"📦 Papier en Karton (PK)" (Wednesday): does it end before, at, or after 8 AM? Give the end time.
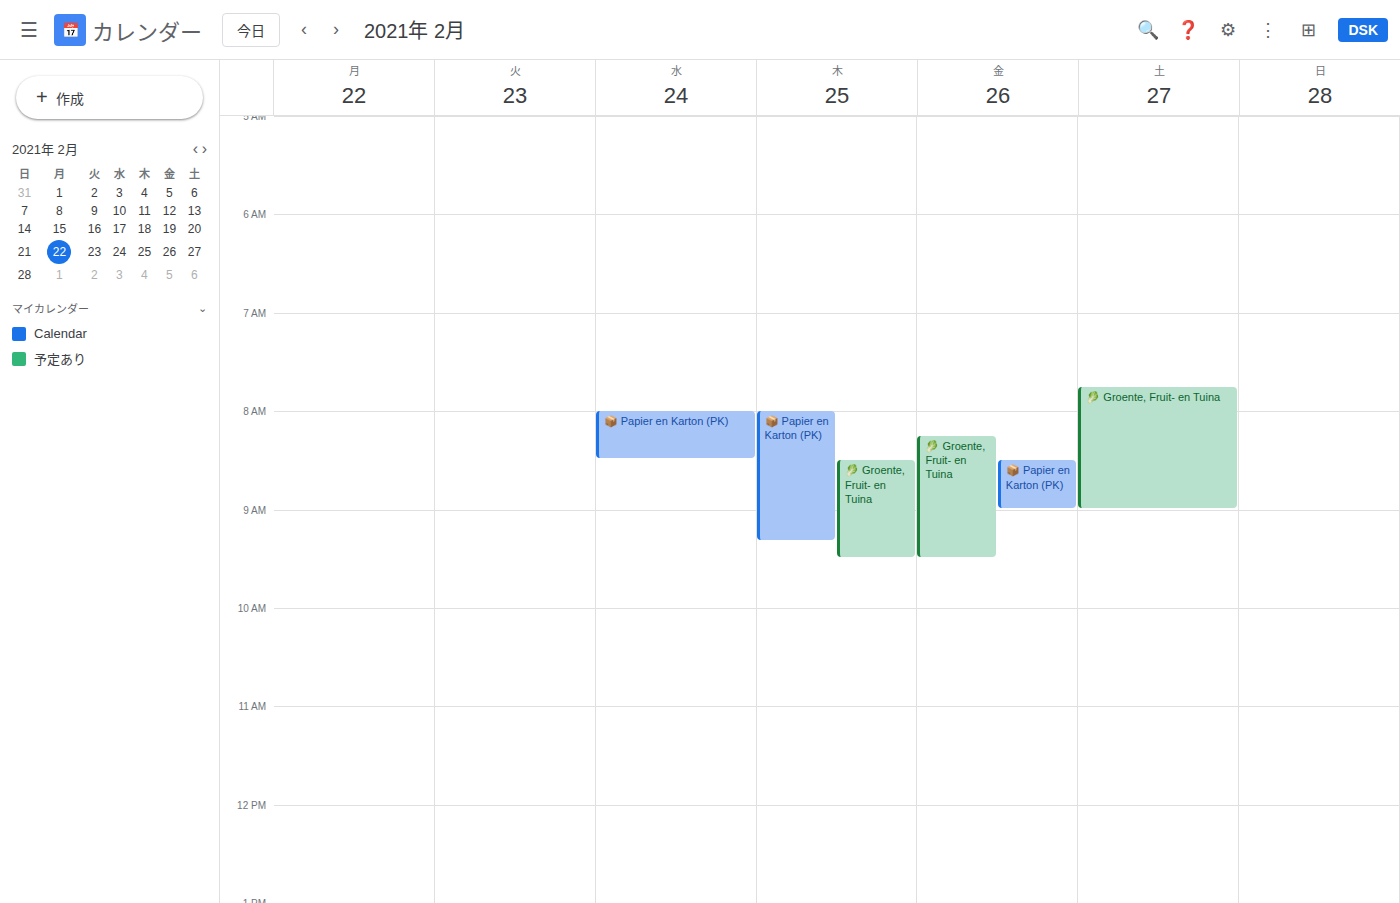
8:30 AM -- after 8 AM, 30 minutes below the 8 AM line.